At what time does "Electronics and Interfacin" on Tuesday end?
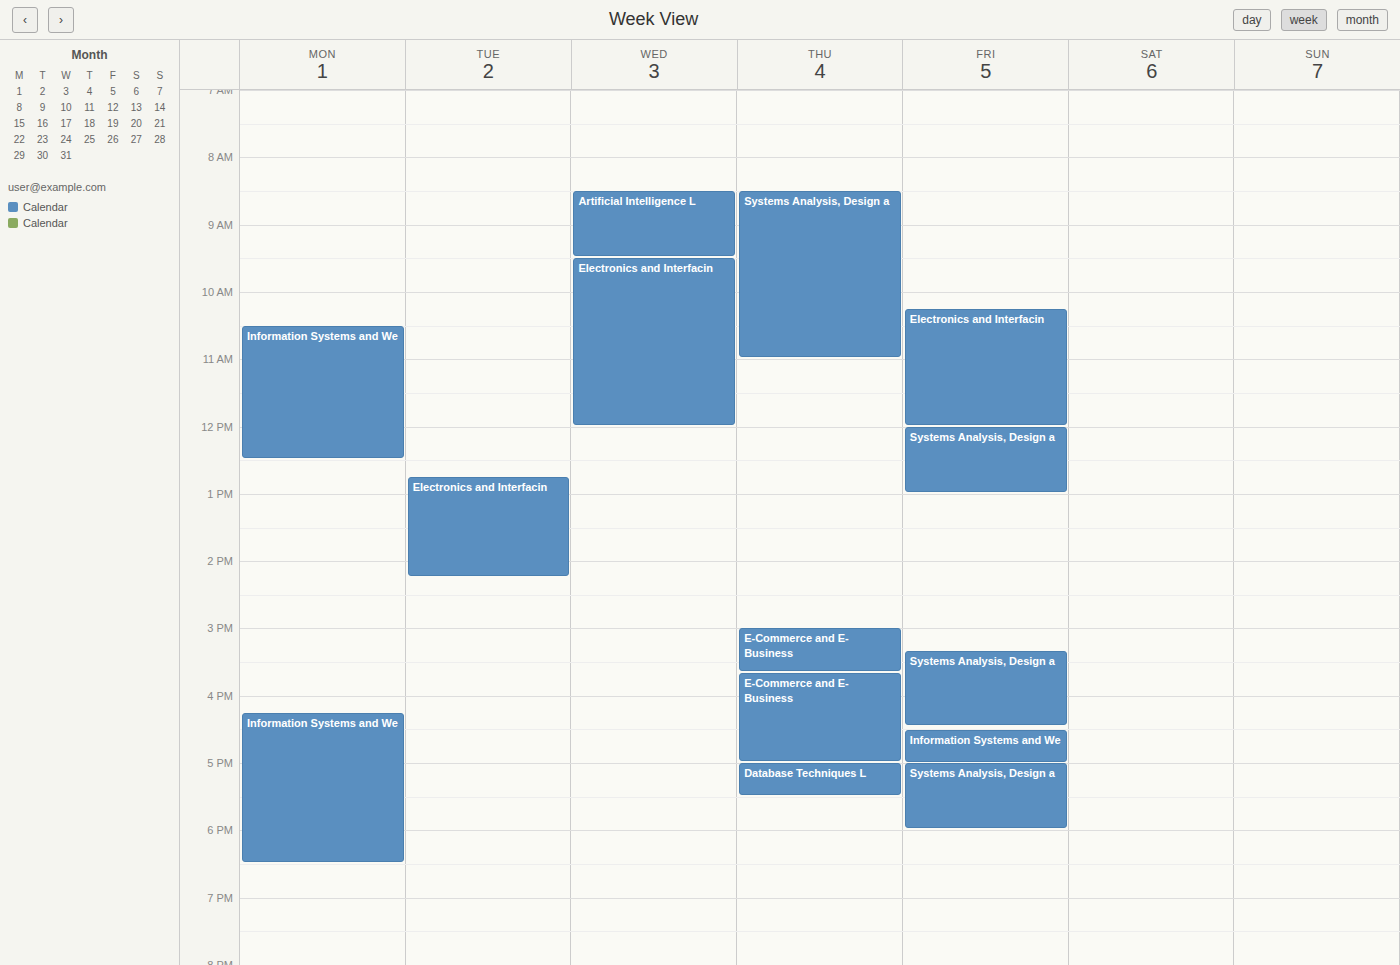
14:15